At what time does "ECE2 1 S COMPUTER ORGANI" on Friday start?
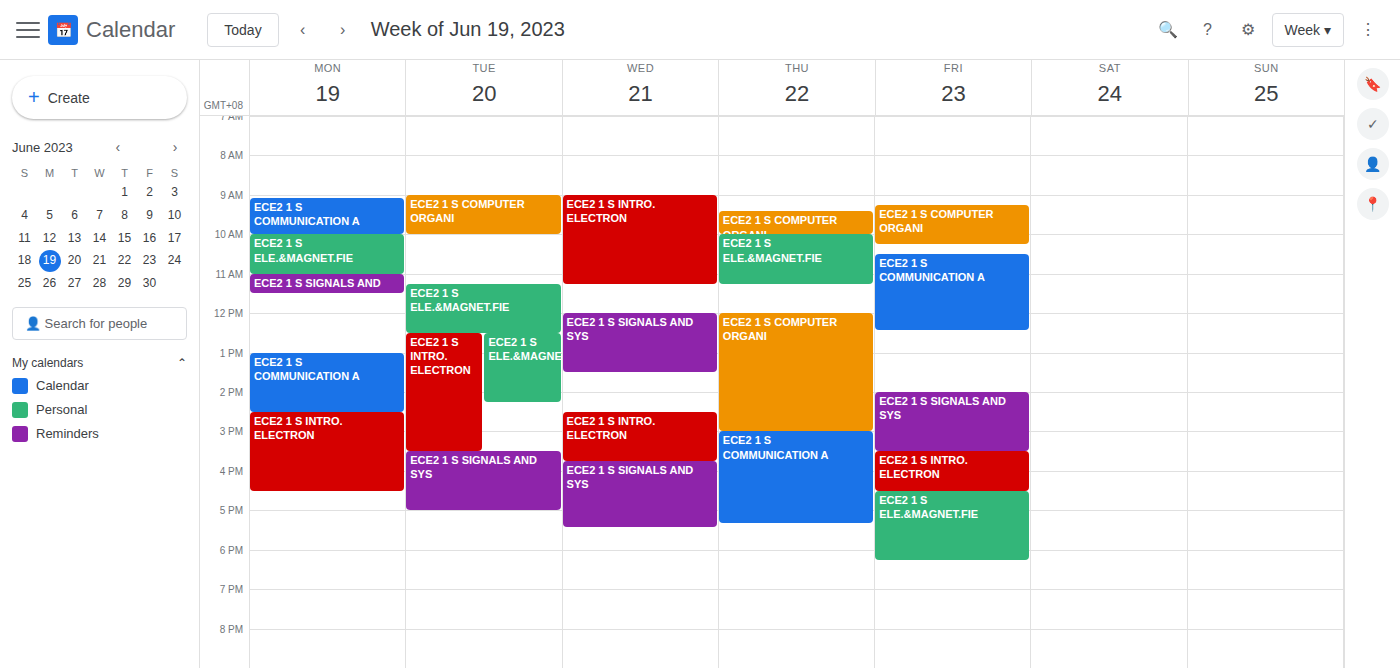
9:15 AM